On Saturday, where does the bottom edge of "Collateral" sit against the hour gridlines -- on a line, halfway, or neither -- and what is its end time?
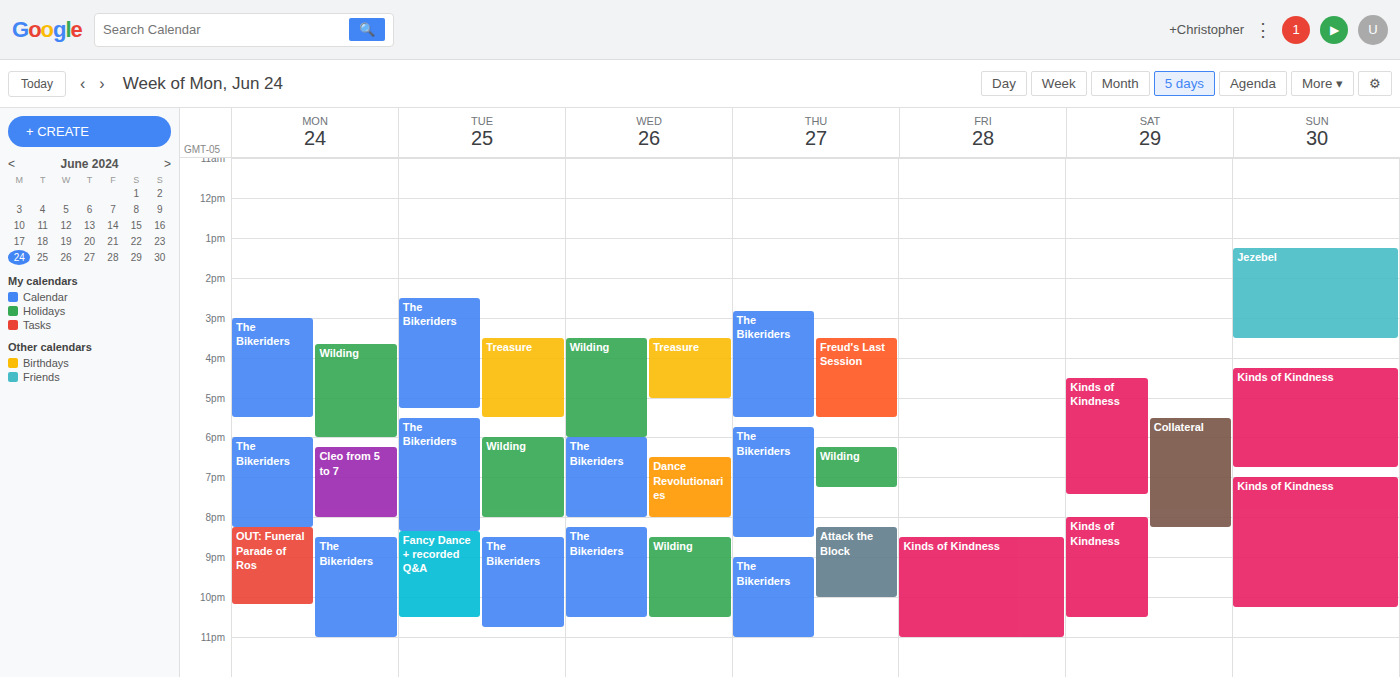
8:15 PM -- neither: a quarter of the way from the 8 PM line to the 9 PM line.